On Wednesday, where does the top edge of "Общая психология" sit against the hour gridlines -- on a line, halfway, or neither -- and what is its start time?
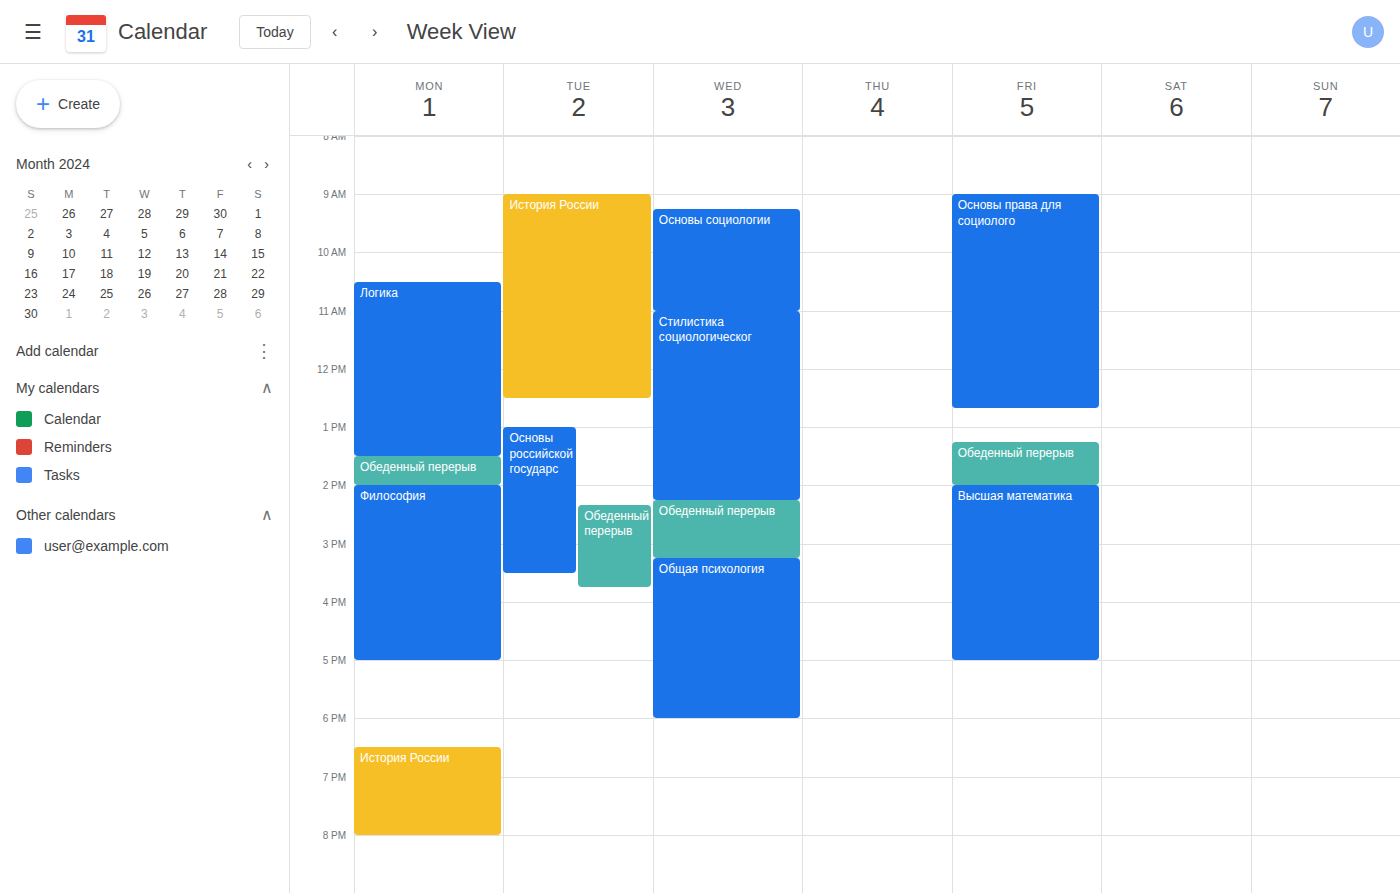
3:15 PM -- neither: a quarter of the way from the 3 PM line to the 4 PM line.